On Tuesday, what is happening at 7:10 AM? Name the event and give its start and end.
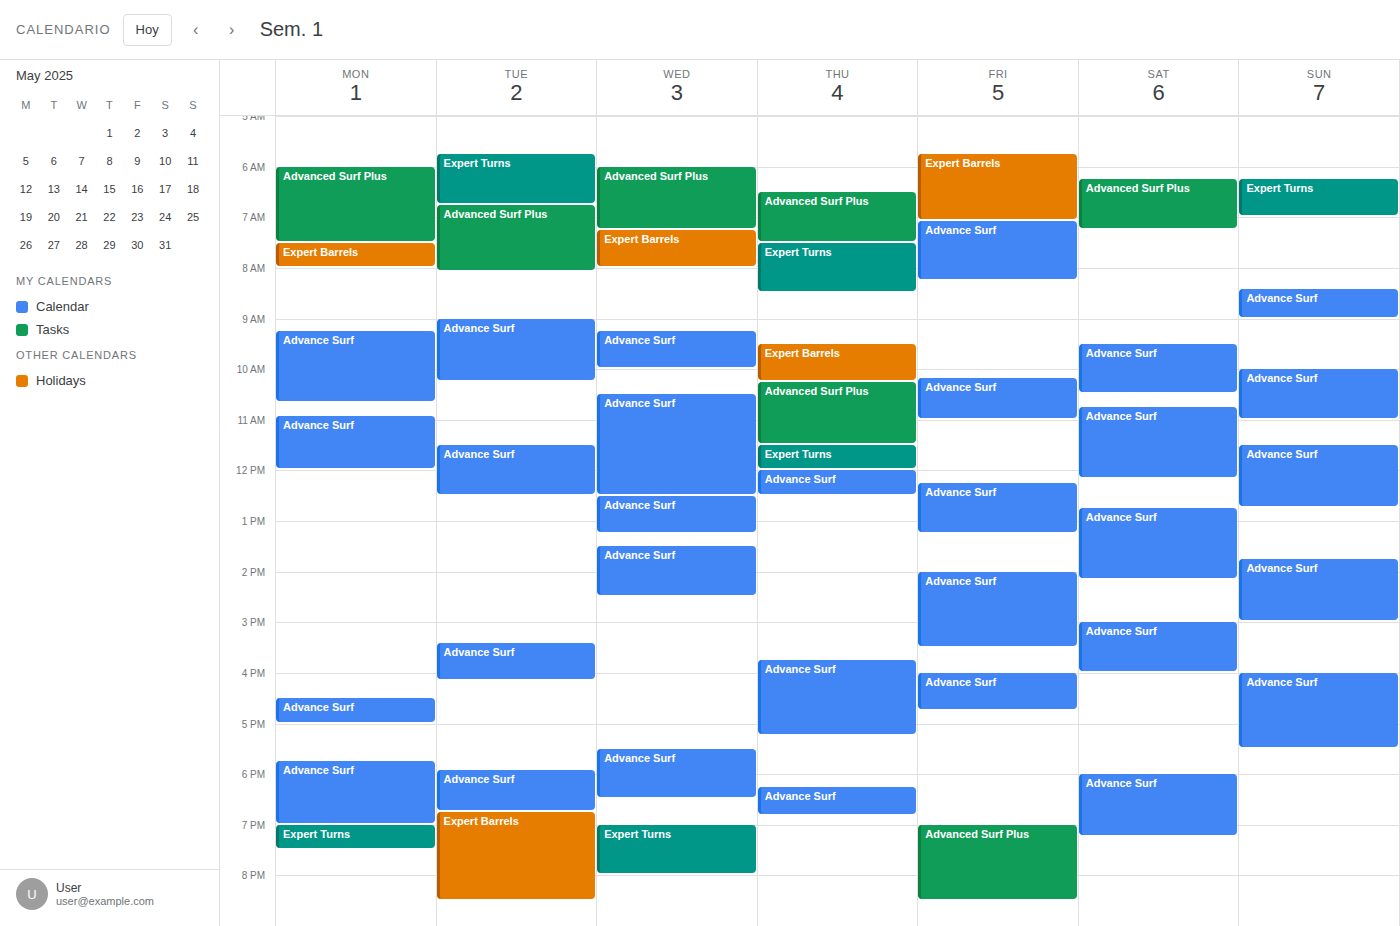
"Advanced Surf Plus", 6:45 AM to 8:05 AM